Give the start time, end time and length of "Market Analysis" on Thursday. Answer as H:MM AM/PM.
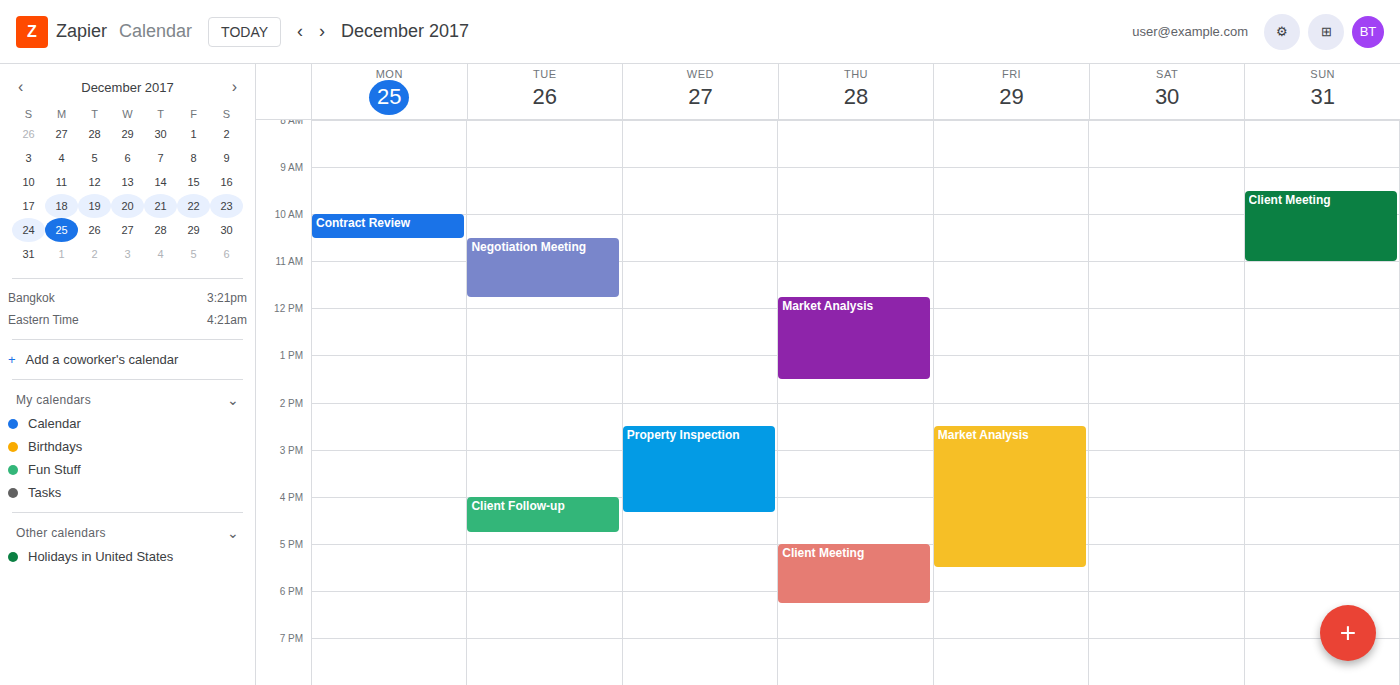
11:45 AM to 1:30 PM, 1 hour 45 minutes